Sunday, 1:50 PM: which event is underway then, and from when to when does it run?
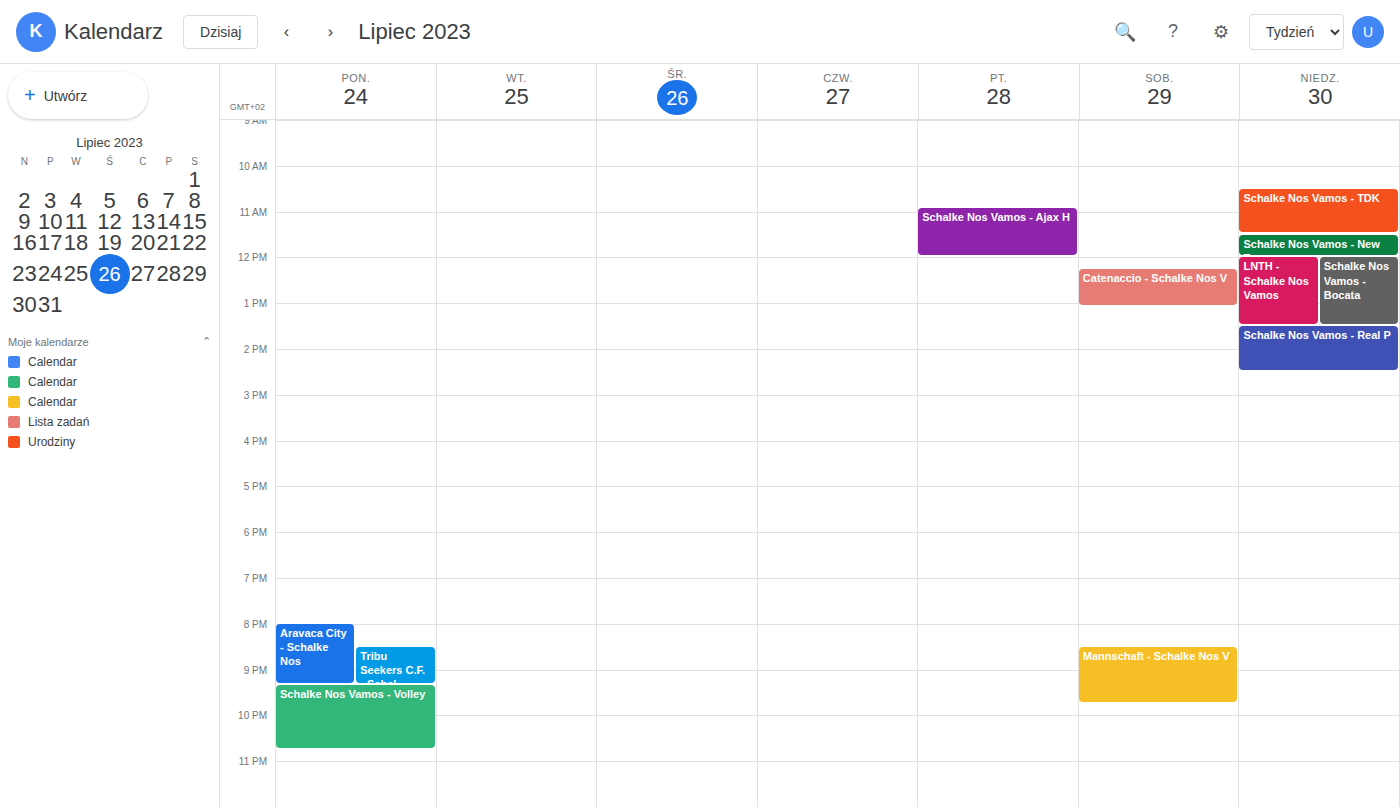
"Schalke Nos Vamos - Real P", 1:30 PM to 2:30 PM